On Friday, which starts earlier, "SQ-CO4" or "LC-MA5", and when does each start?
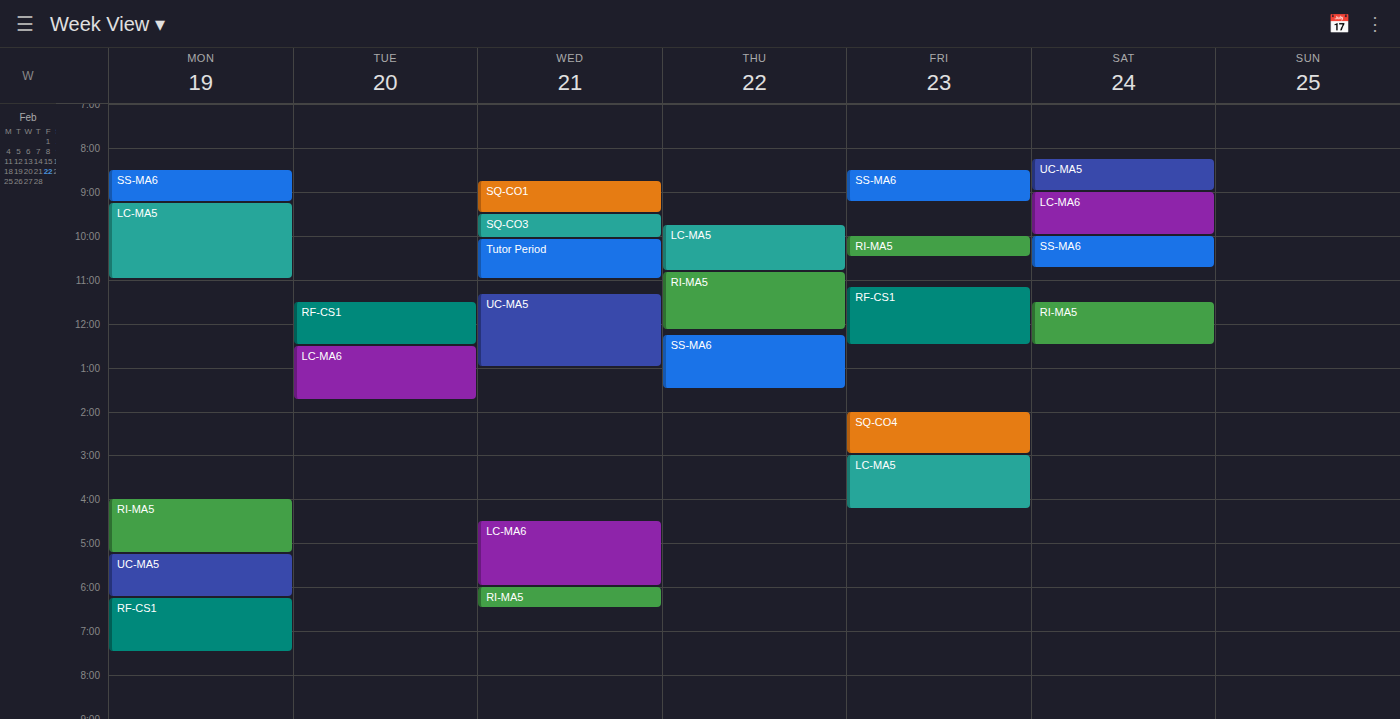
"SQ-CO4" 2:00 PM; "LC-MA5" 3:00 PM.